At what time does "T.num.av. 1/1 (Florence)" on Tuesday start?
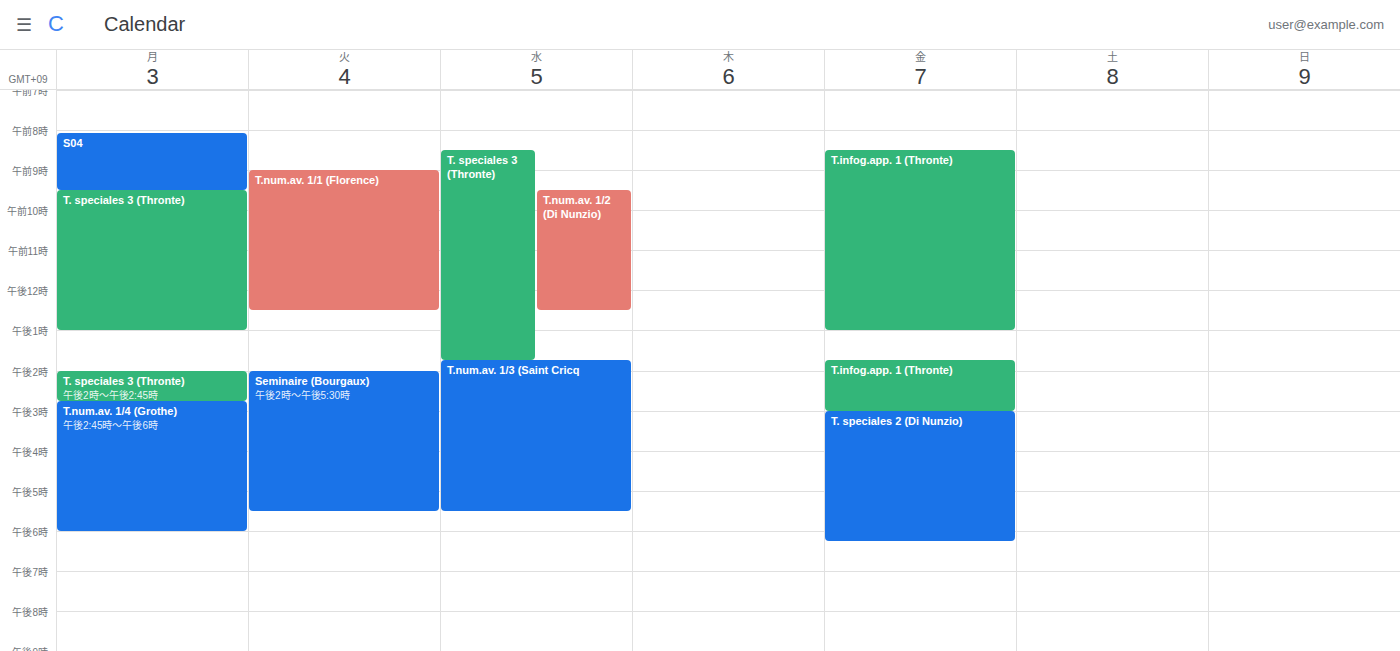
9:00 AM